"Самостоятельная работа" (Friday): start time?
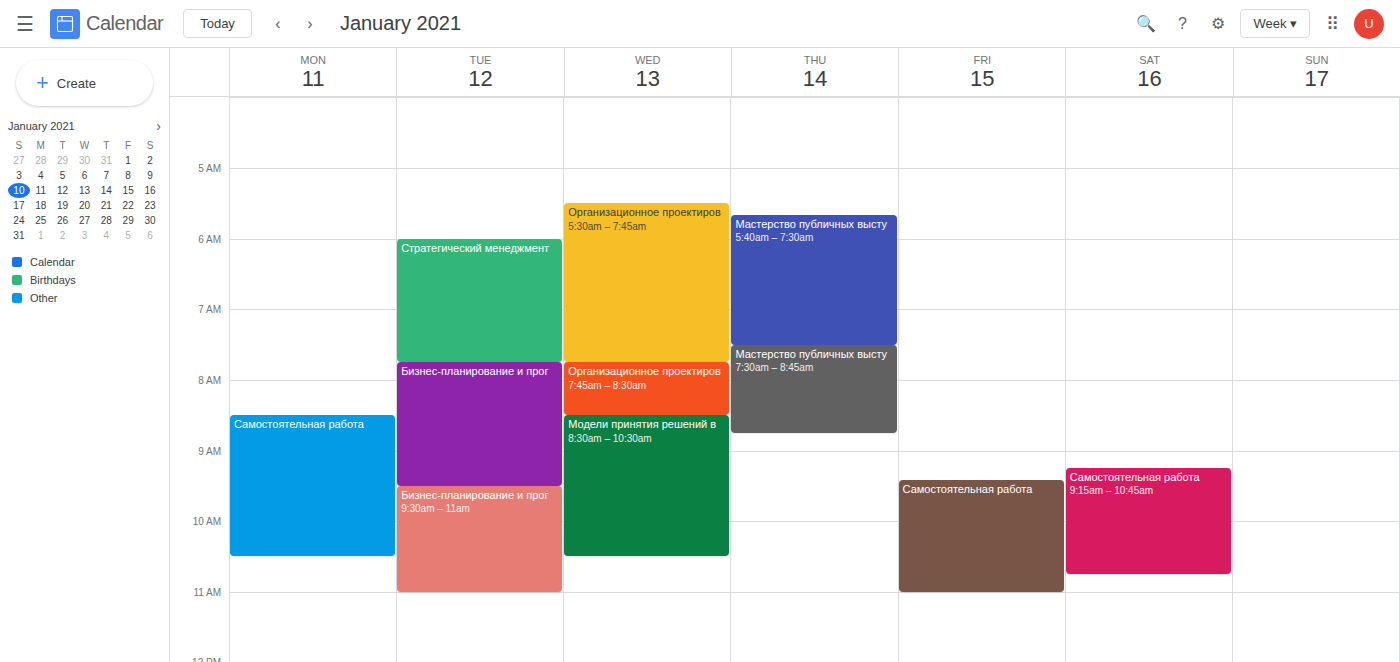
9:25 AM